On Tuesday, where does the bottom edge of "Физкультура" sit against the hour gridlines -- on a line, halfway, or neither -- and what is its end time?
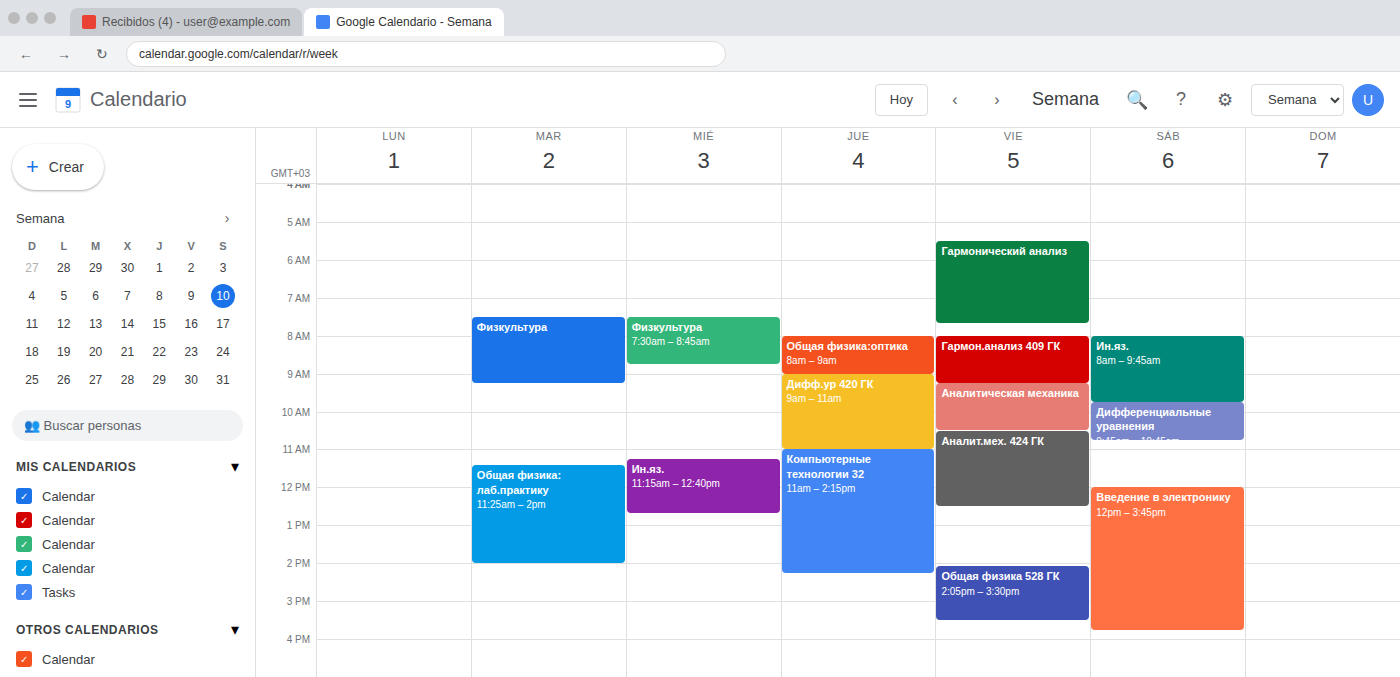
9:15 AM -- neither: a quarter of the way from the 9 AM line to the 10 AM line.